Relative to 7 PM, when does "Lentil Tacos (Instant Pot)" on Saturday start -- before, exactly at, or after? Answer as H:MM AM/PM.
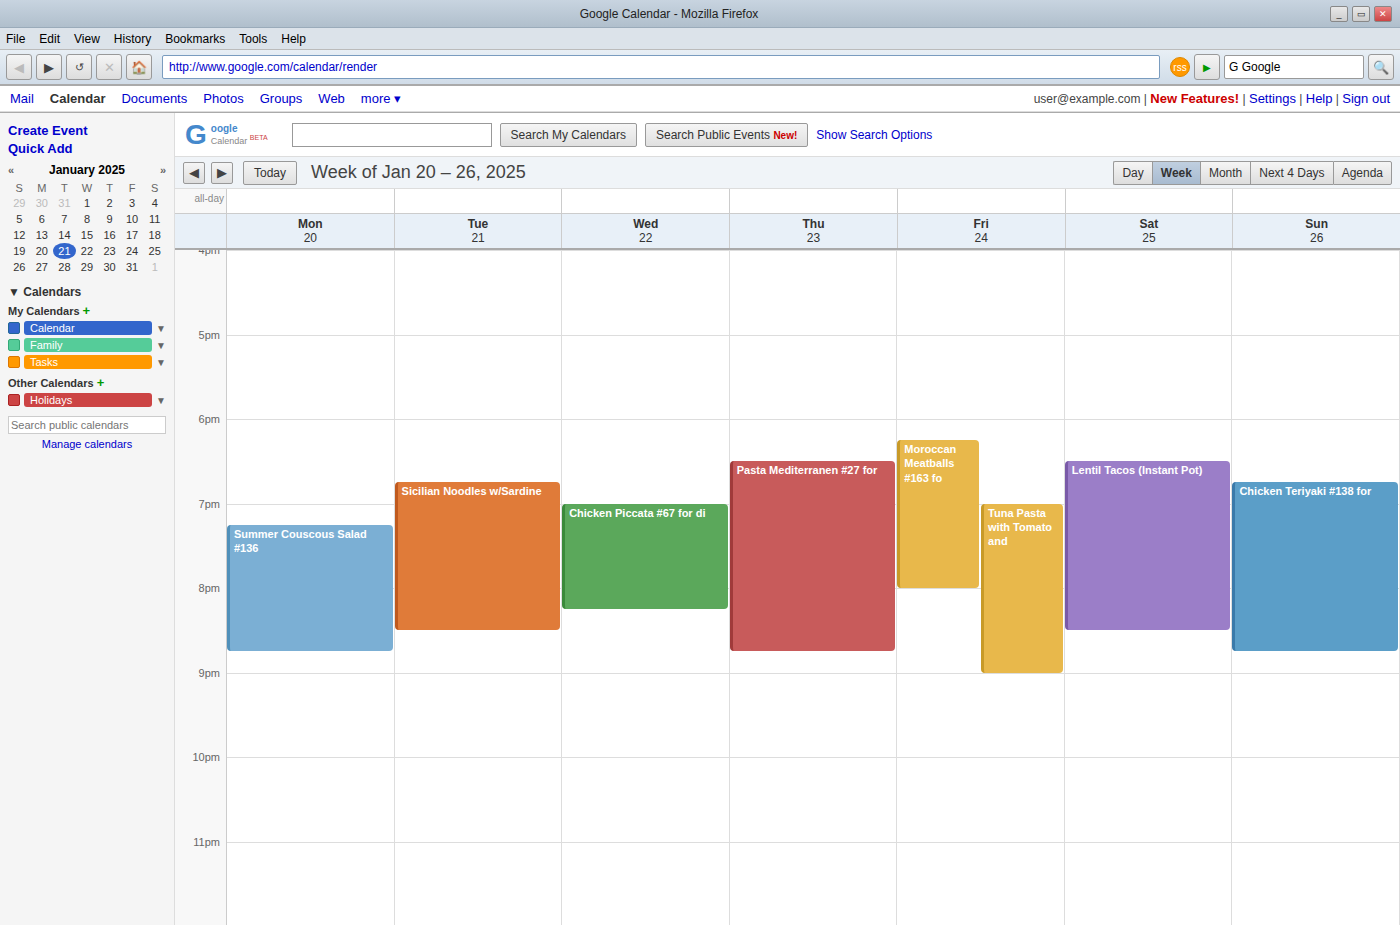
6:30 PM -- before 7 PM, 30 minutes above the 7 PM line.